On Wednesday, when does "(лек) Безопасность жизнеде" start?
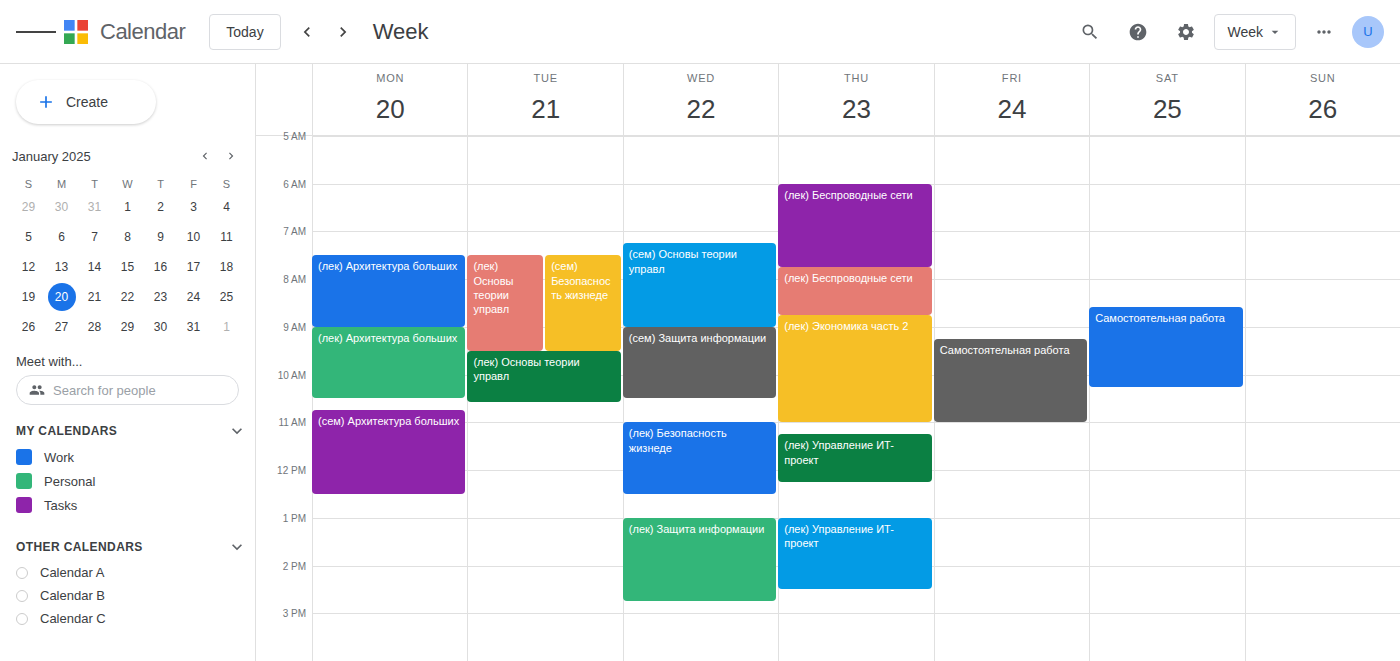
11:00 AM